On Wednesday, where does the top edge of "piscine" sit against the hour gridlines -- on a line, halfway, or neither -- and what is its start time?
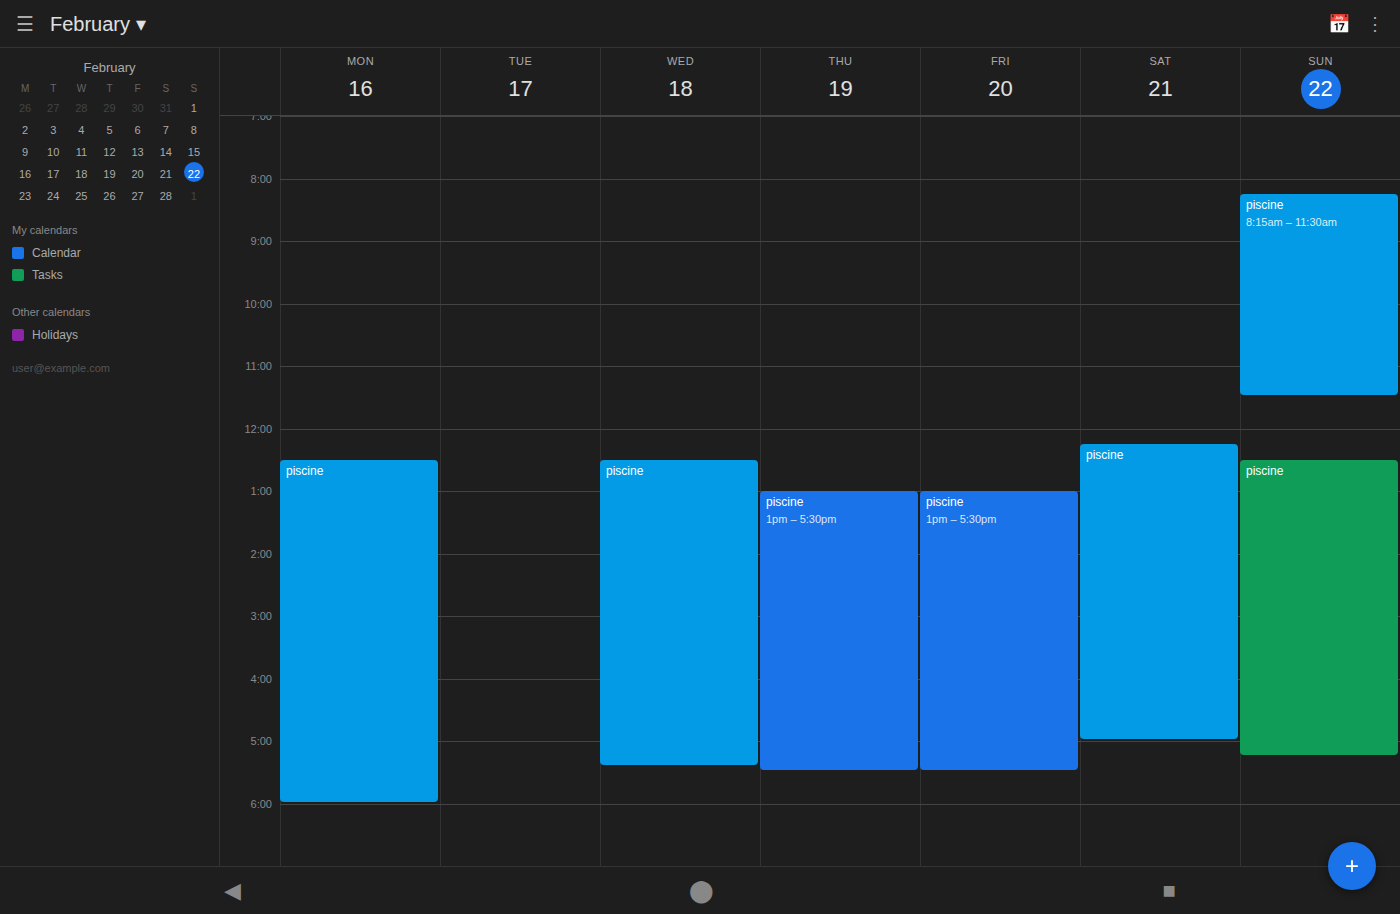
12:30 PM -- halfway between the 12 PM and 1 PM lines.